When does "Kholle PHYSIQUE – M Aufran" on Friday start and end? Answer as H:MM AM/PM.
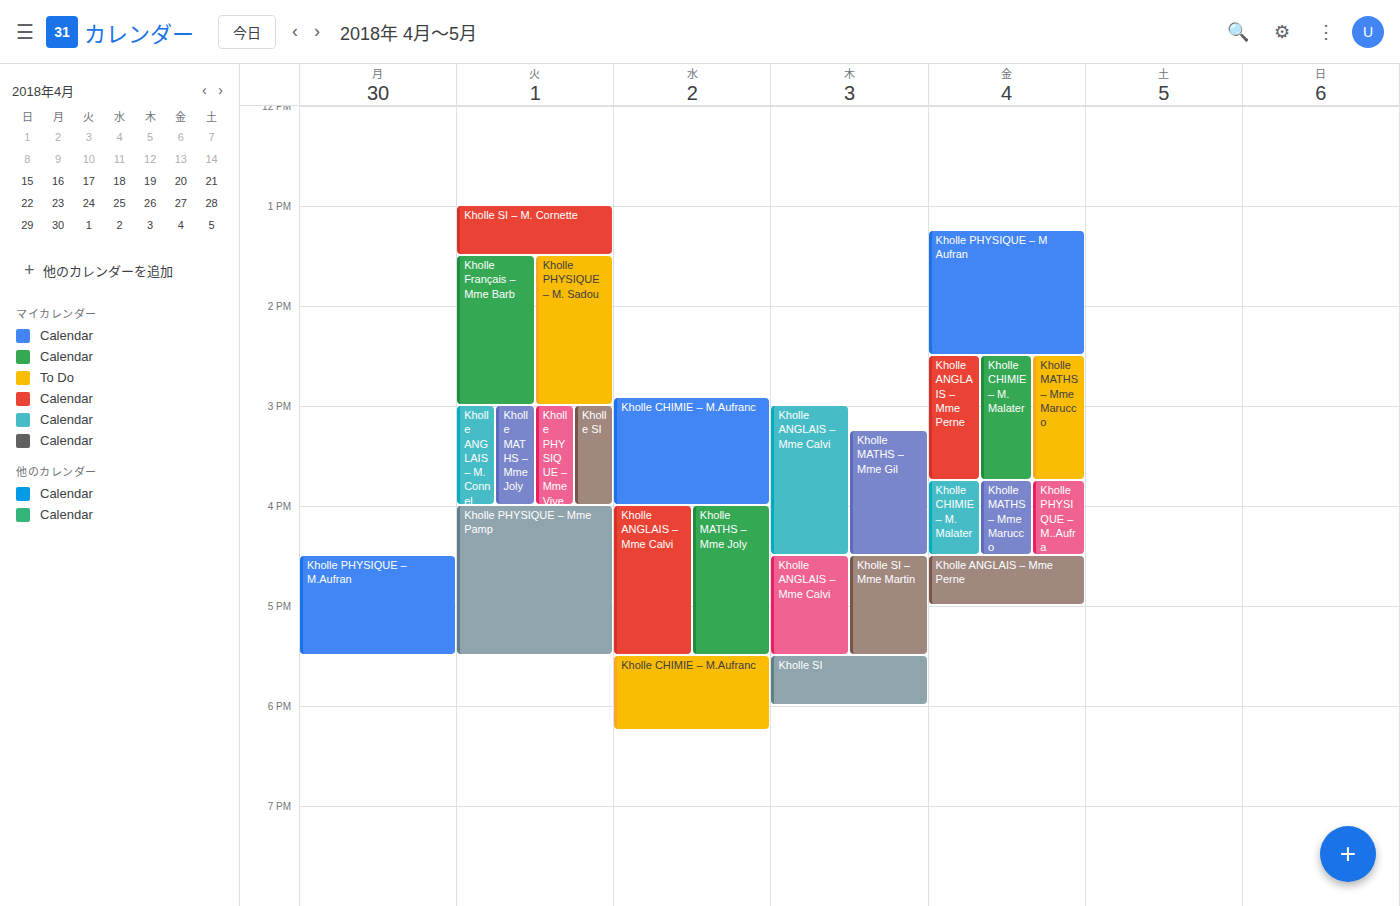
1:15 PM to 2:30 PM